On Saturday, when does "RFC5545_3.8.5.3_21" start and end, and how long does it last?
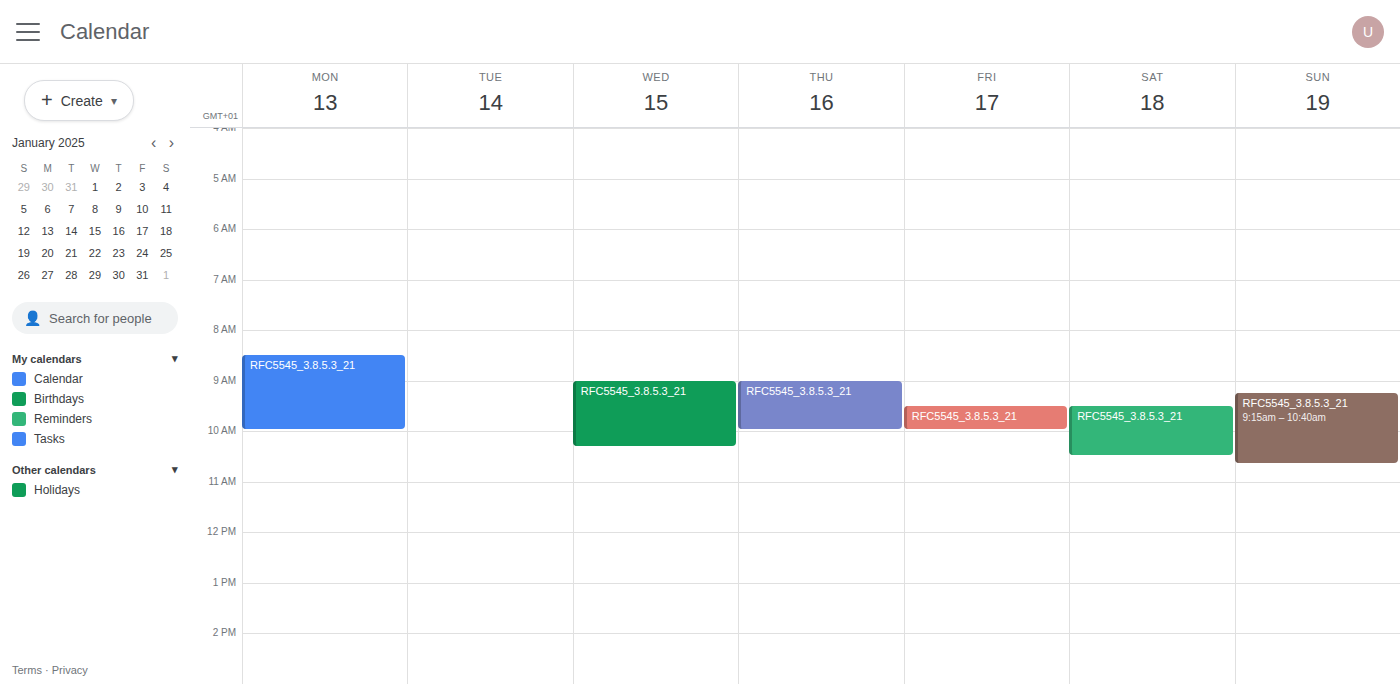
9:30 AM to 10:30 AM, 1 hour